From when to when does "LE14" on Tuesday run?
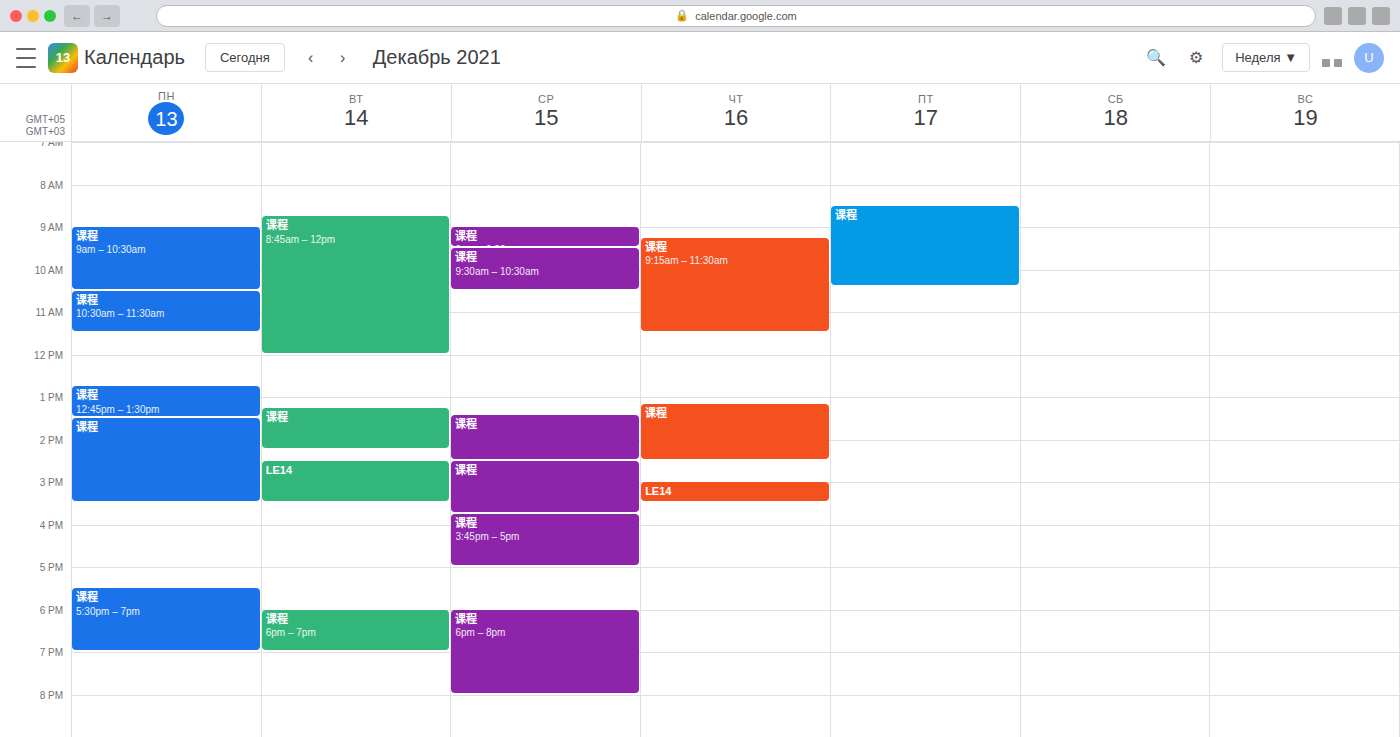
2:30 PM to 3:30 PM